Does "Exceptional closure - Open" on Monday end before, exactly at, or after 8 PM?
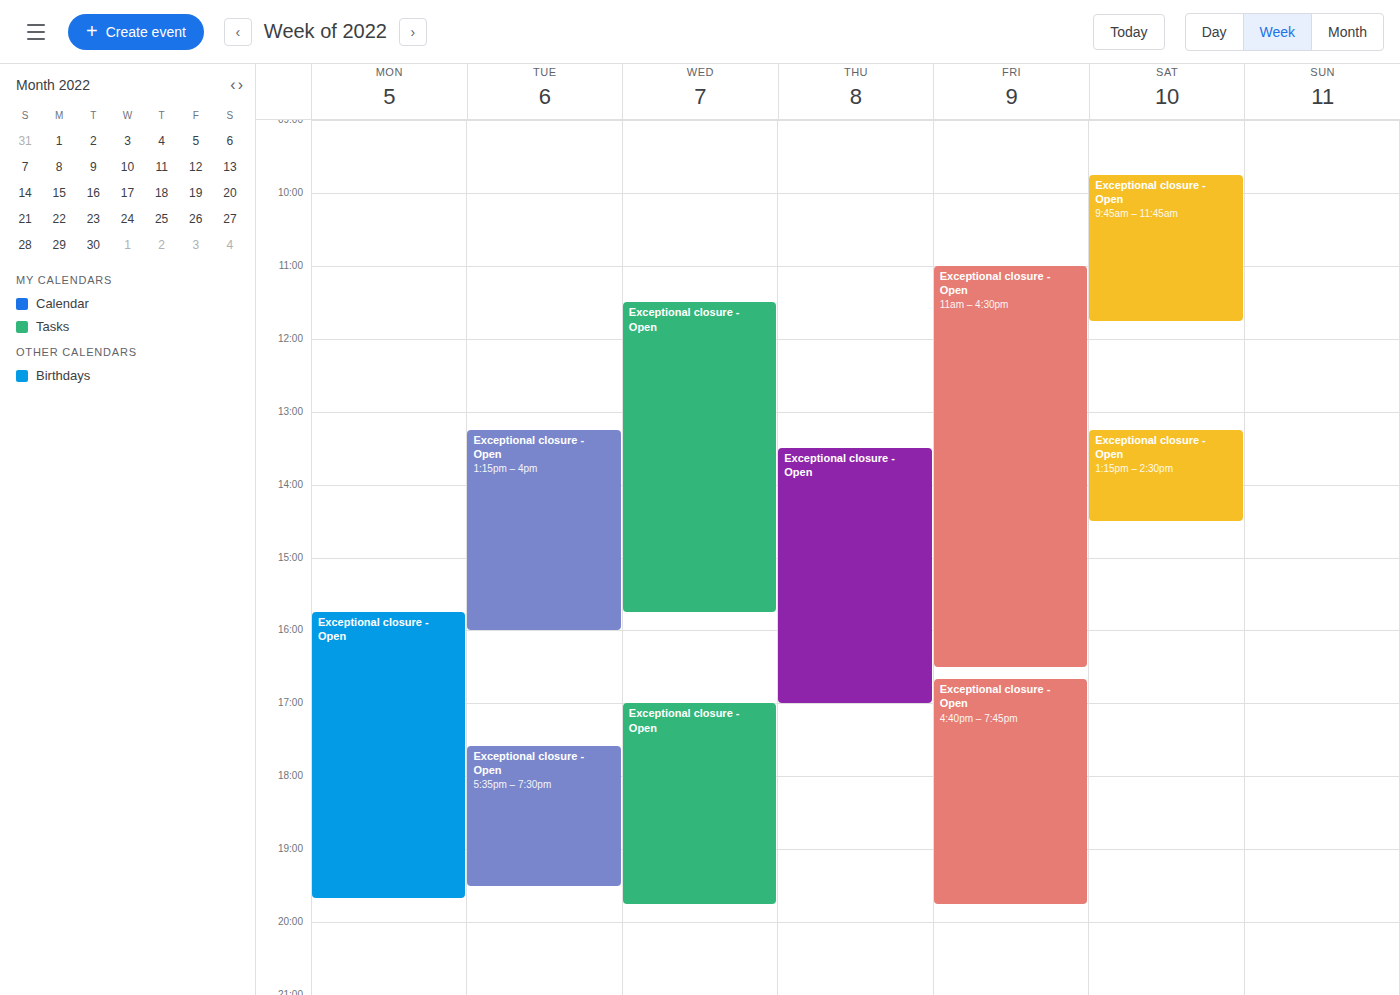
7:40 PM -- before 8 PM, 20 minutes above the 8 PM line.